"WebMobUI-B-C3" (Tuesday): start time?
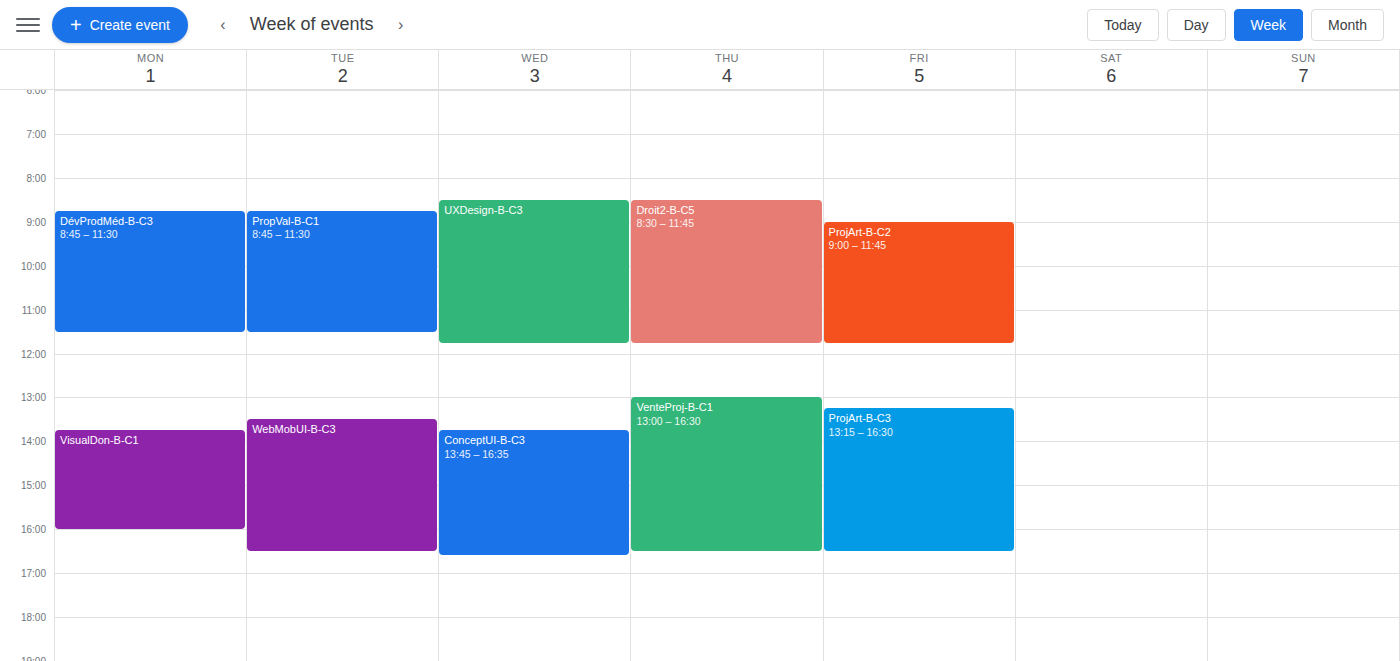
1:30 PM